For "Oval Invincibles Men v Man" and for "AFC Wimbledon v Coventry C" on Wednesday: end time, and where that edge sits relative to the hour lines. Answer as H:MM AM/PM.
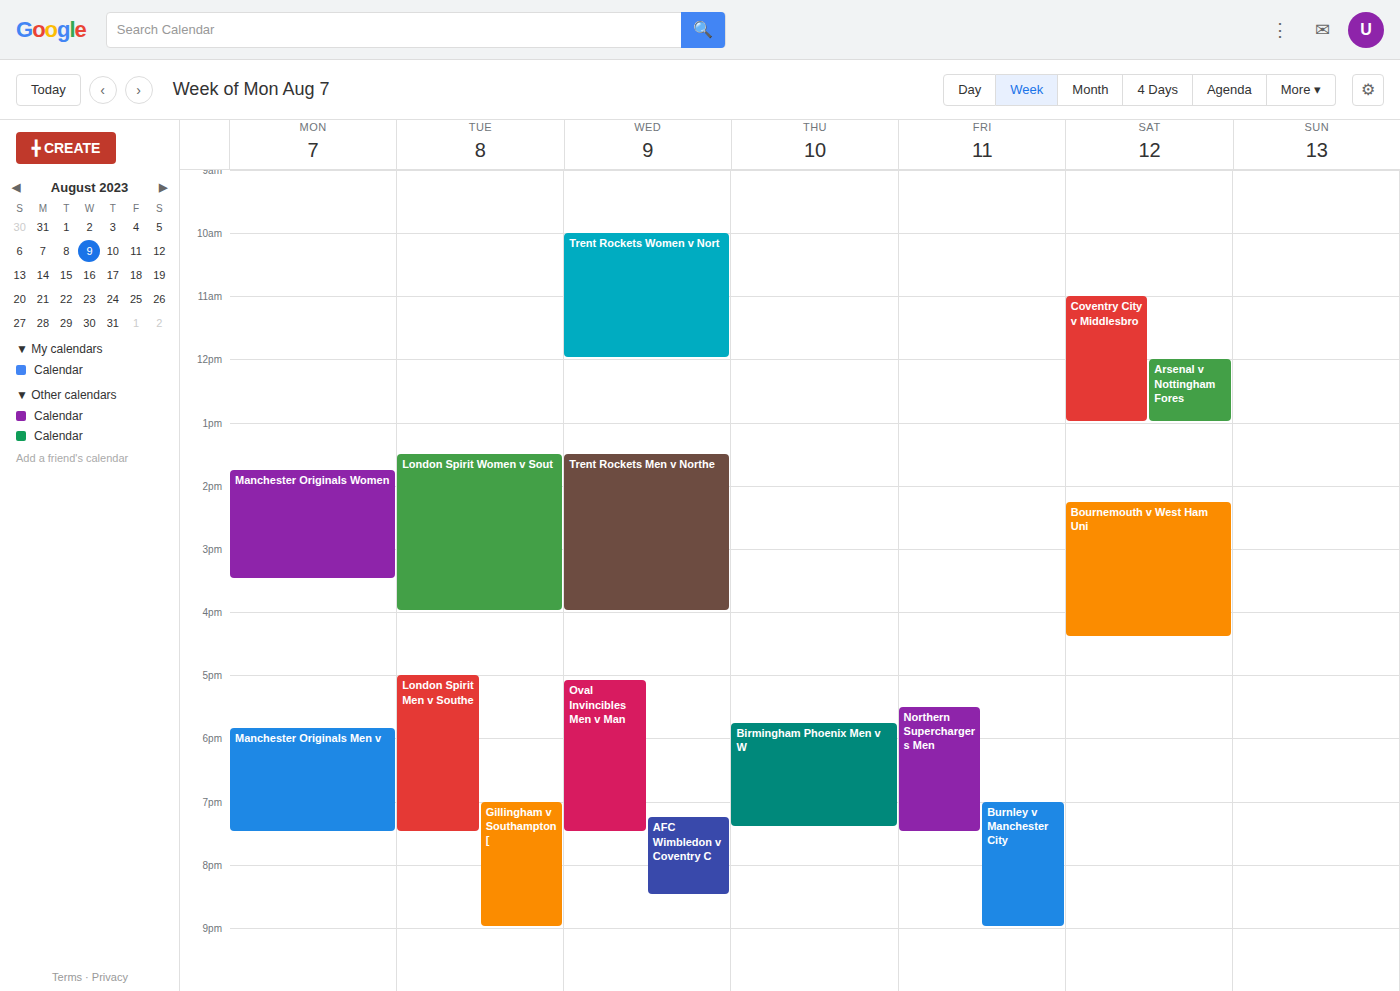
"Oval Invincibles Men v Man": 7:30 PM, halfway between the 7 PM and 8 PM lines. "AFC Wimbledon v Coventry C": 8:30 PM, halfway between the 8 PM and 9 PM lines.